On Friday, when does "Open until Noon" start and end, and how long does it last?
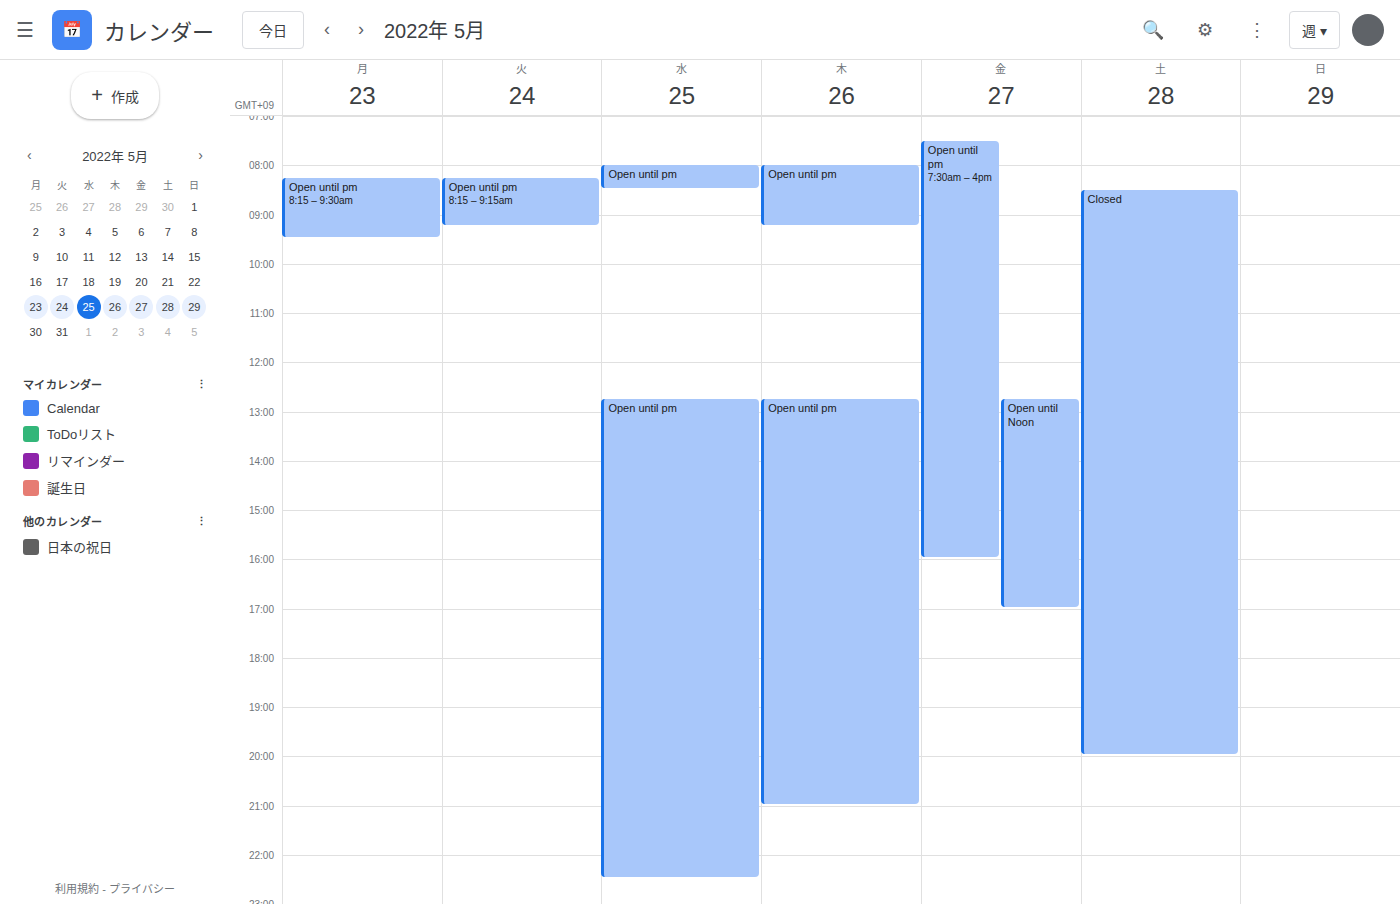
12:45 PM to 5:00 PM, 4 hours 15 minutes